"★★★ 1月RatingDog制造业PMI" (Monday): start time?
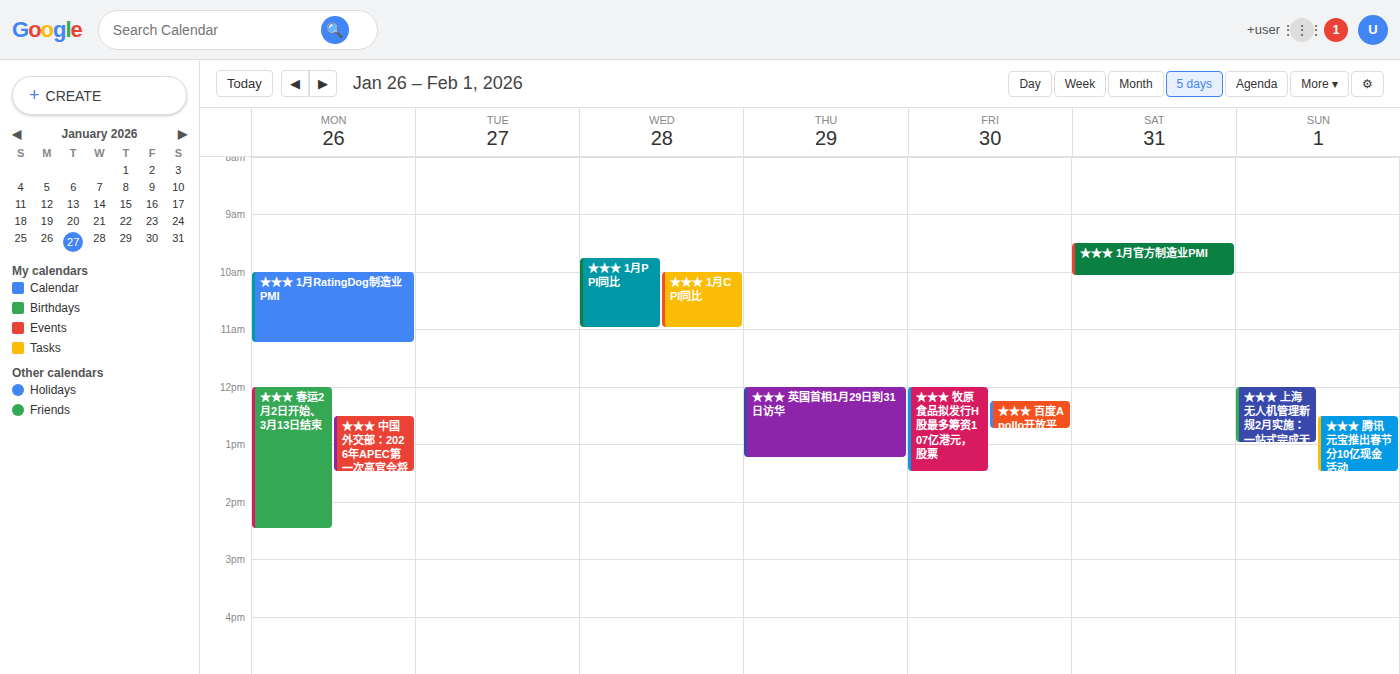
10:00